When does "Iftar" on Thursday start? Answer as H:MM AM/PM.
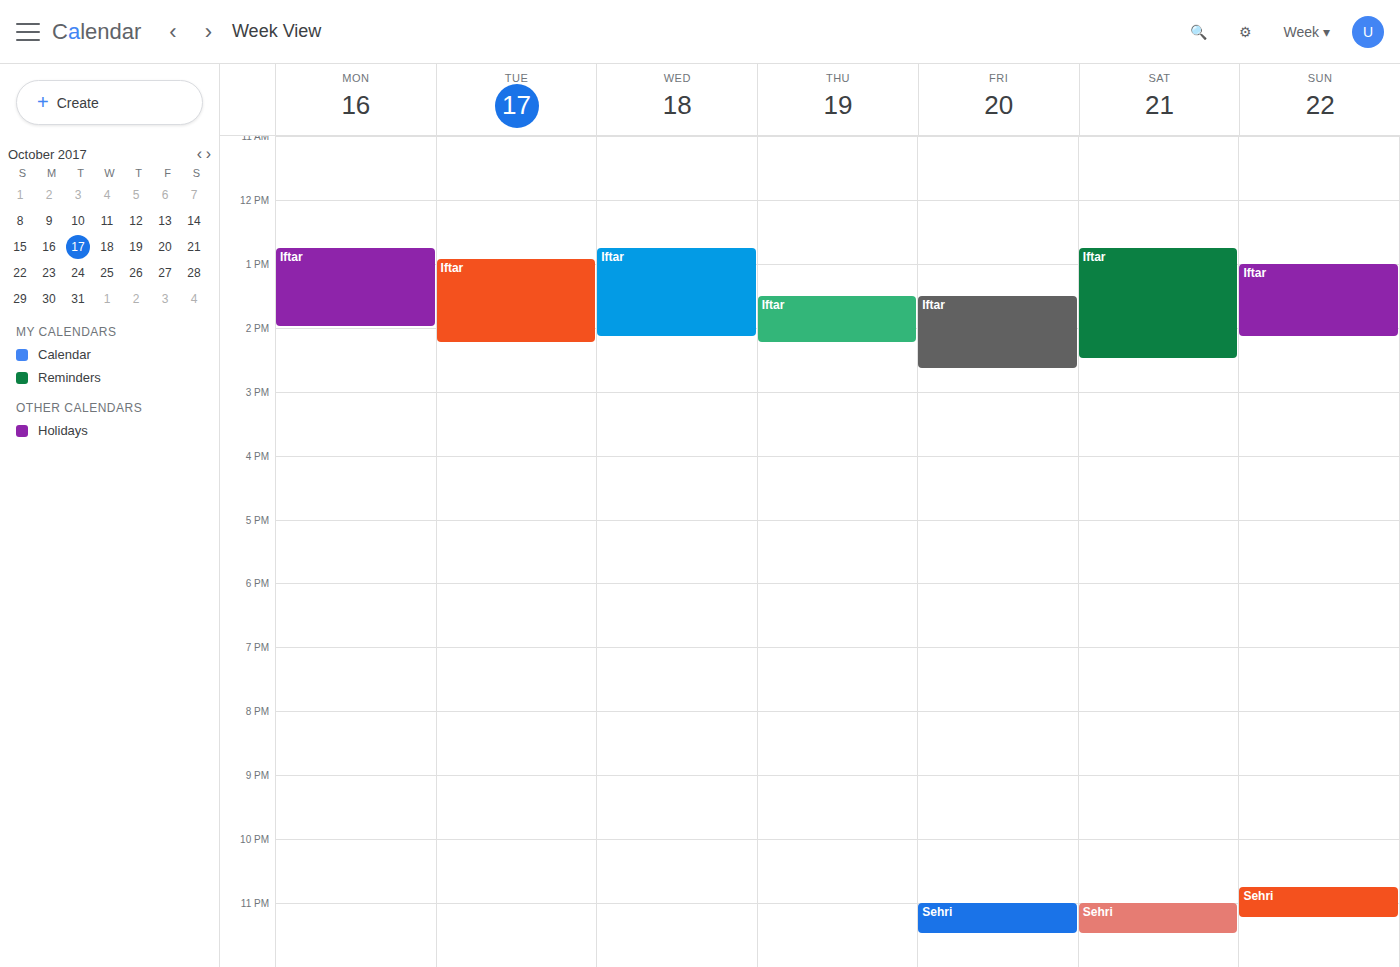
1:30 PM